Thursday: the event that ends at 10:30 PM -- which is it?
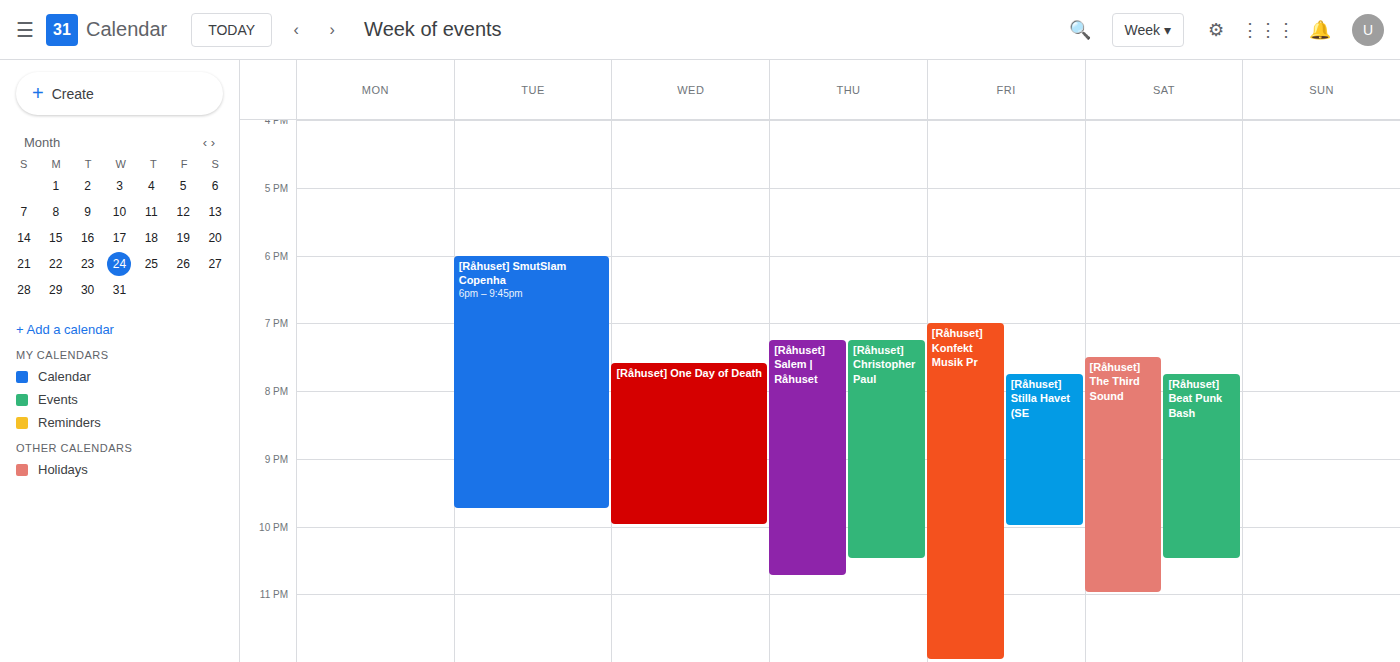
"[Råhuset] Christopher Paul"